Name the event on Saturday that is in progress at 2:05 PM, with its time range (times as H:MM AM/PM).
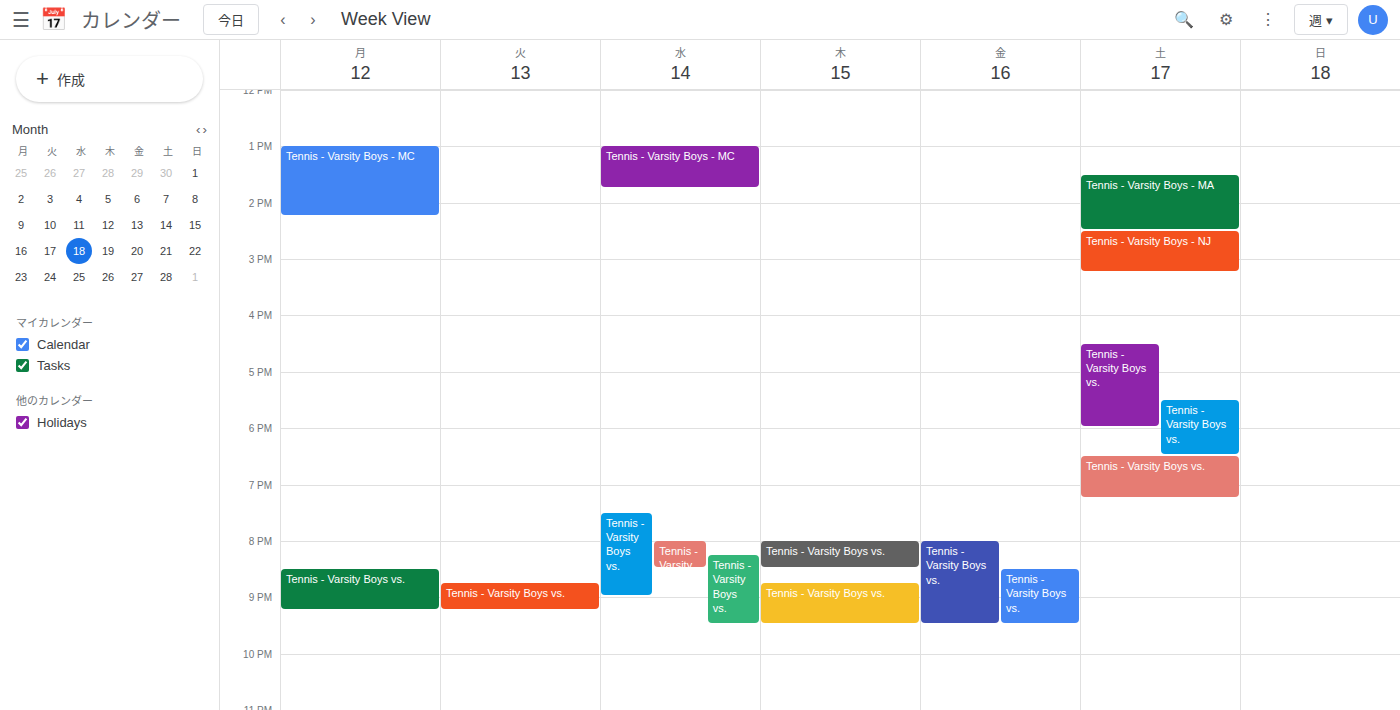
"Tennis - Varsity Boys - MA", 1:30 PM to 2:30 PM